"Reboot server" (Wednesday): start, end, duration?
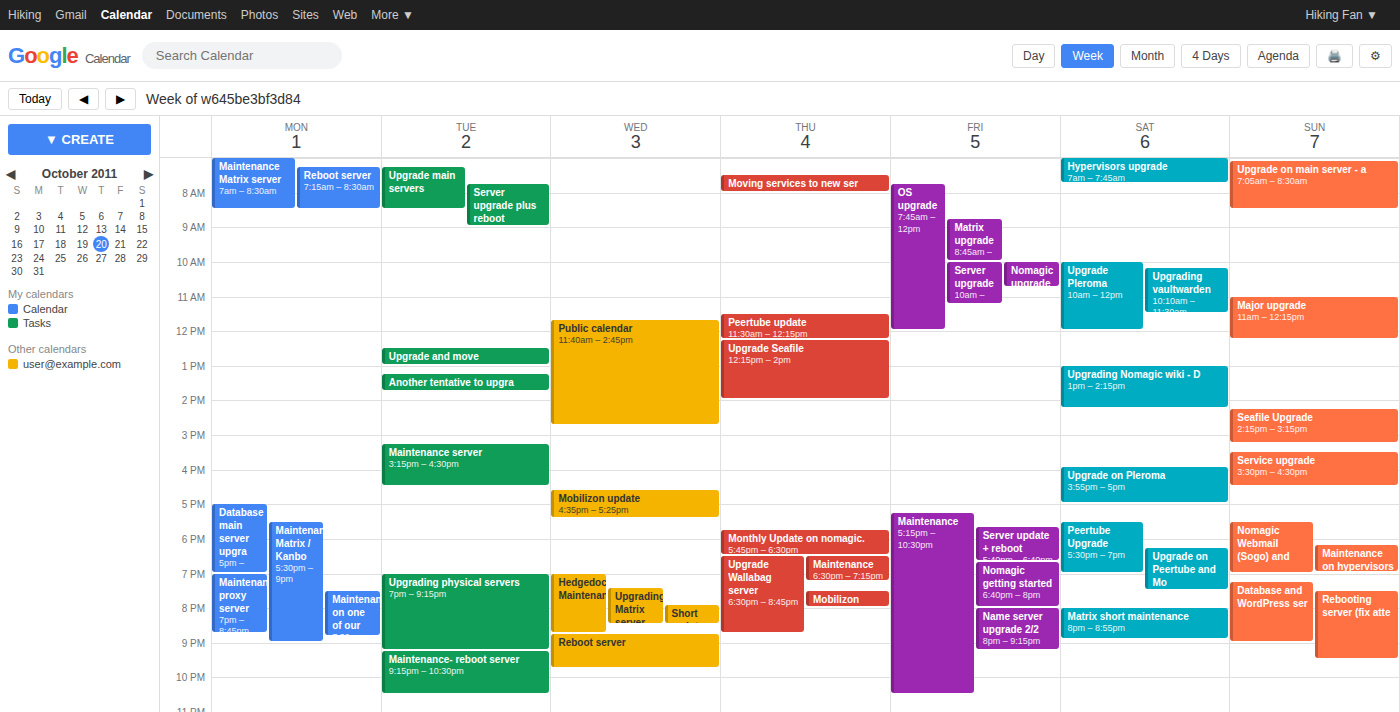
20:45 to 21:45, 1 hour